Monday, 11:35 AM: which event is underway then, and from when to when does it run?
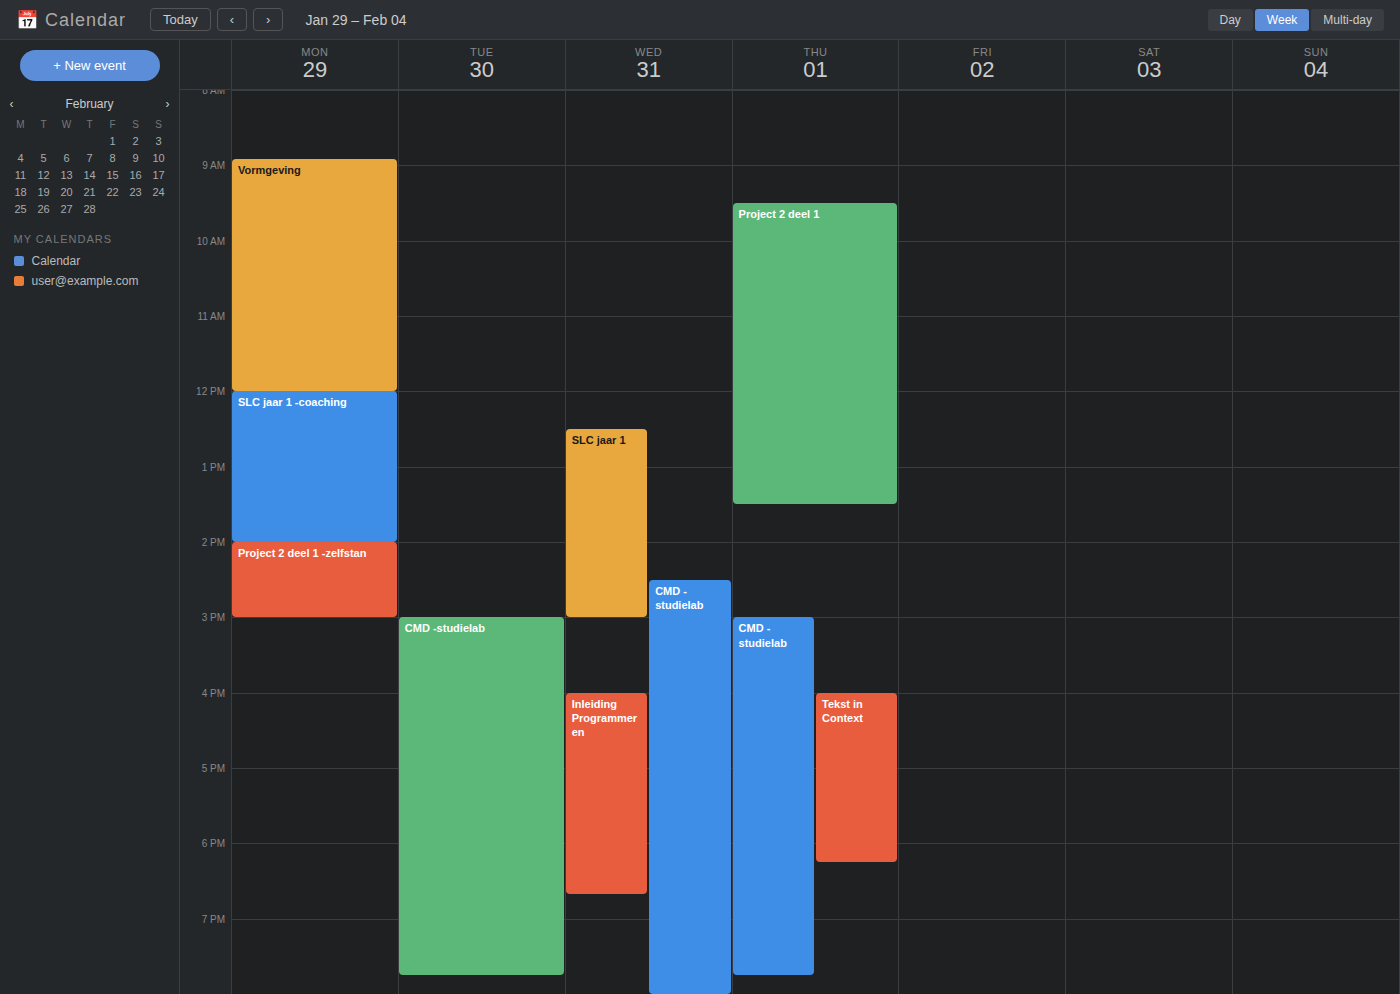
"Vormgeving", 8:55 AM to 12:00 PM